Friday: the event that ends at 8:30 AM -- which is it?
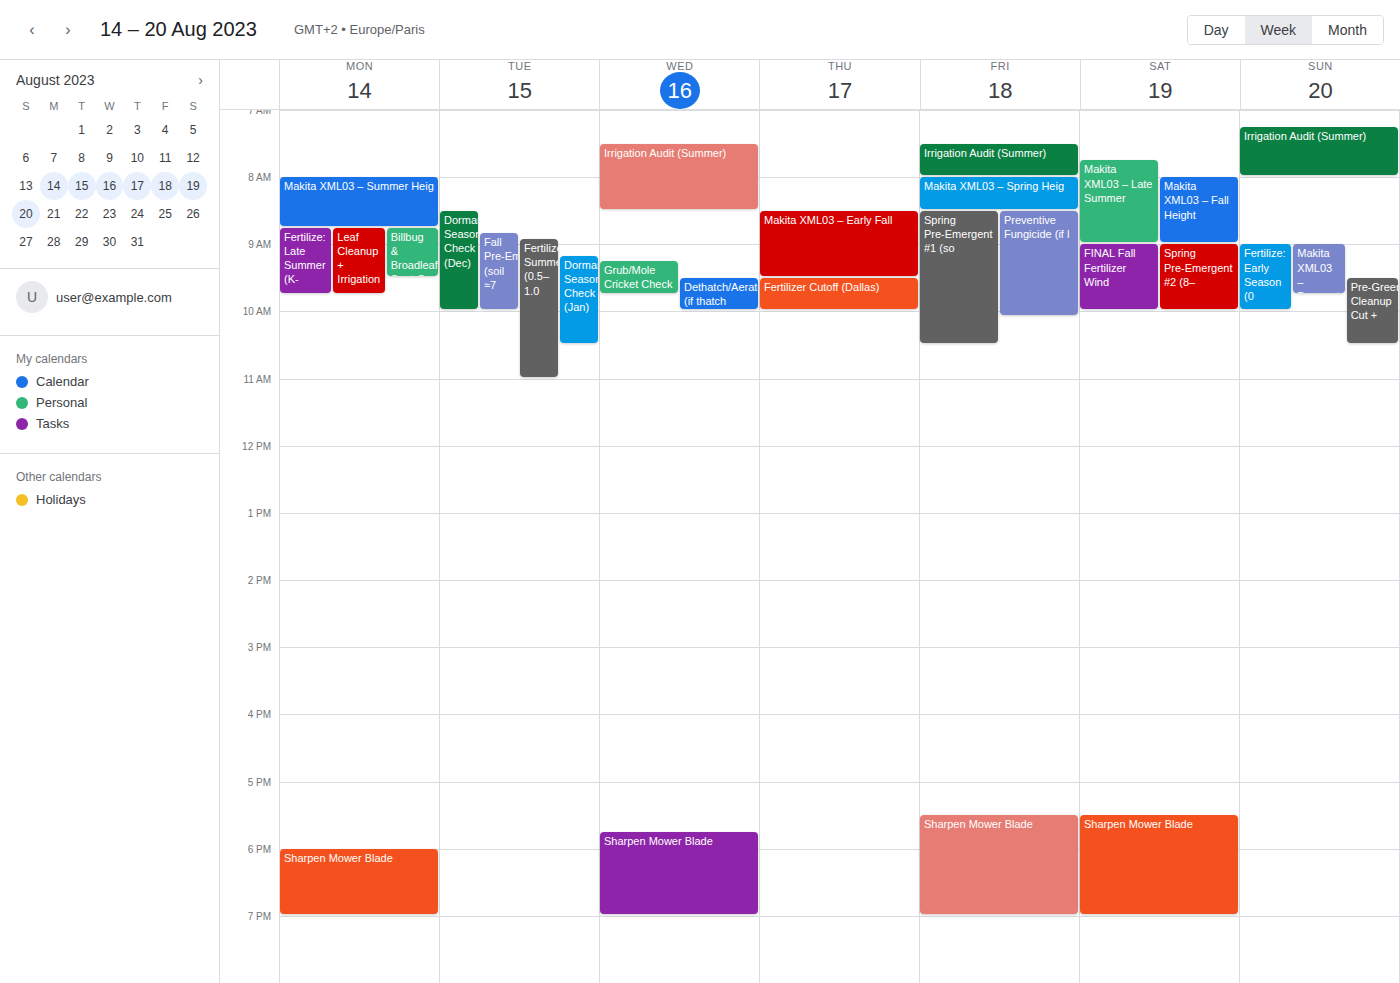
"Makita XML03 – Spring Heig"